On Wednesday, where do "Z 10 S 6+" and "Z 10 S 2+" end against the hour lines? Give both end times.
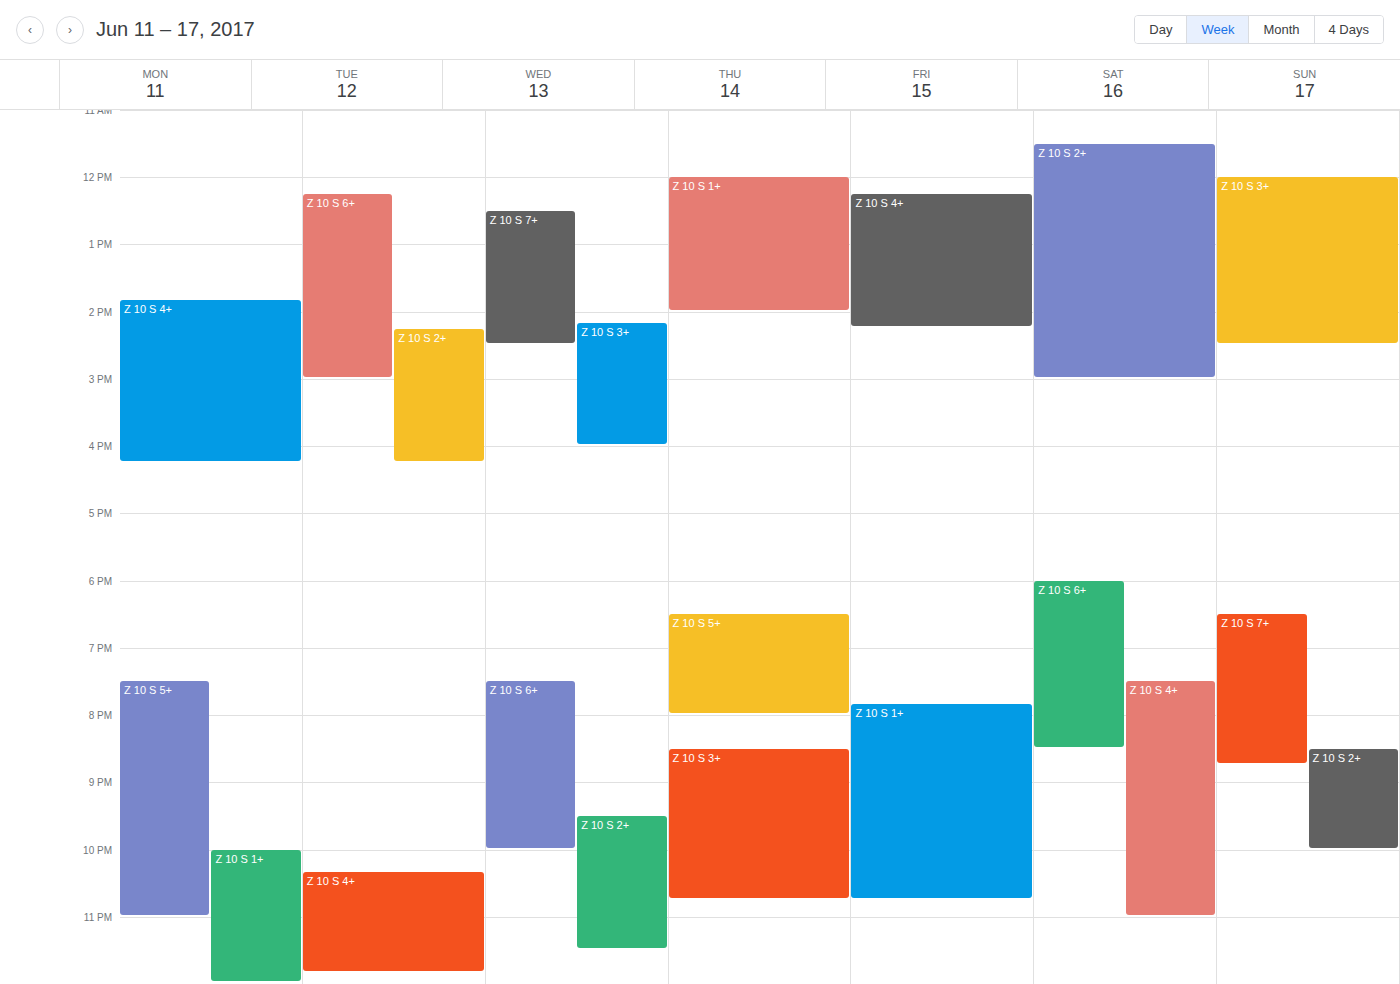
"Z 10 S 6+": 10:00 PM, exactly on the 10 PM line. "Z 10 S 2+": 11:30 PM, halfway between the 11 PM and 12 AM lines.